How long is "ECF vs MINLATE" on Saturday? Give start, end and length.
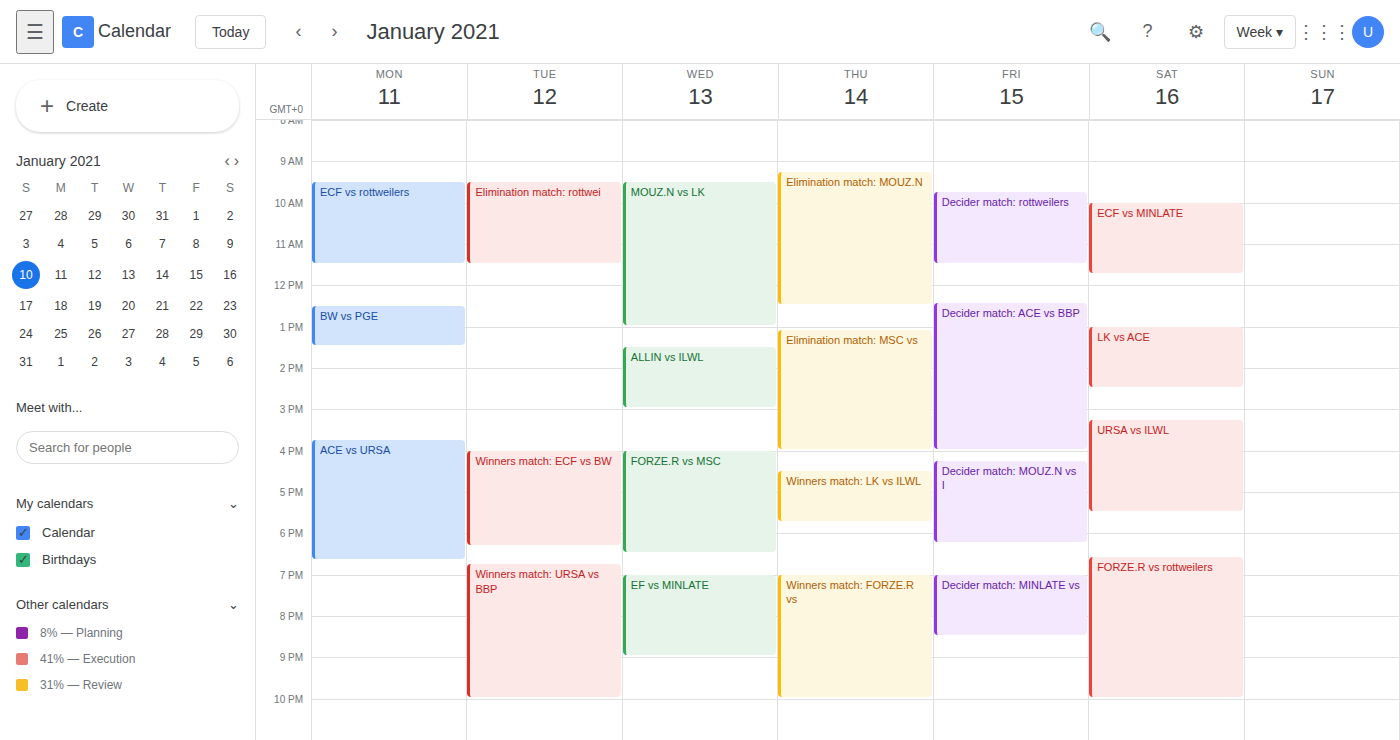
10:00 AM to 11:45 AM, 1 hour 45 minutes